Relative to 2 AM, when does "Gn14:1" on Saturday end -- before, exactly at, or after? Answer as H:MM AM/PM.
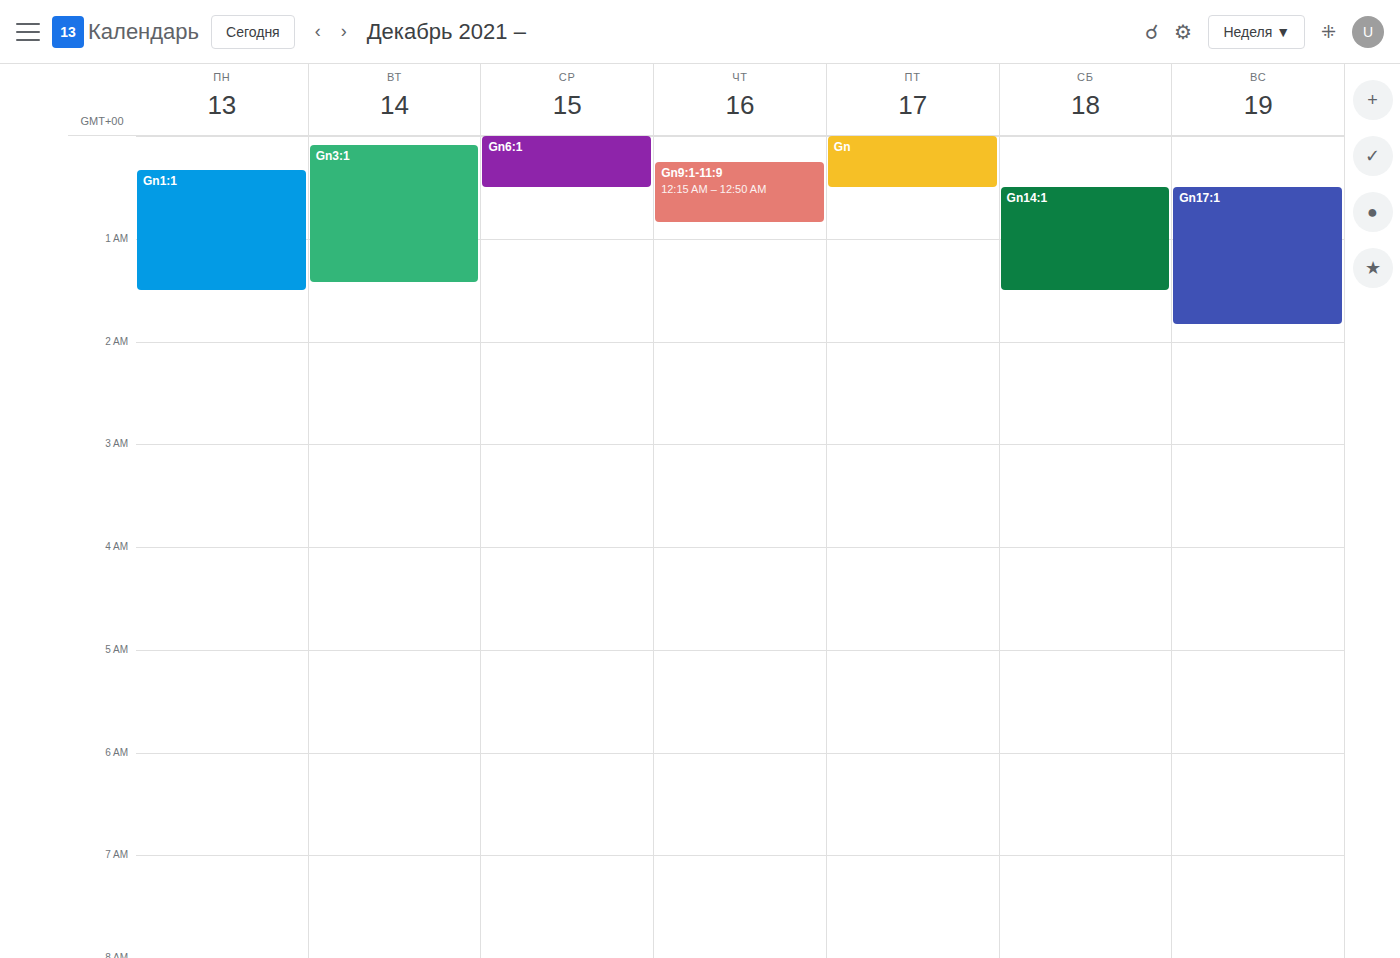
1:30 AM -- before 2 AM, 30 minutes above the 2 AM line.